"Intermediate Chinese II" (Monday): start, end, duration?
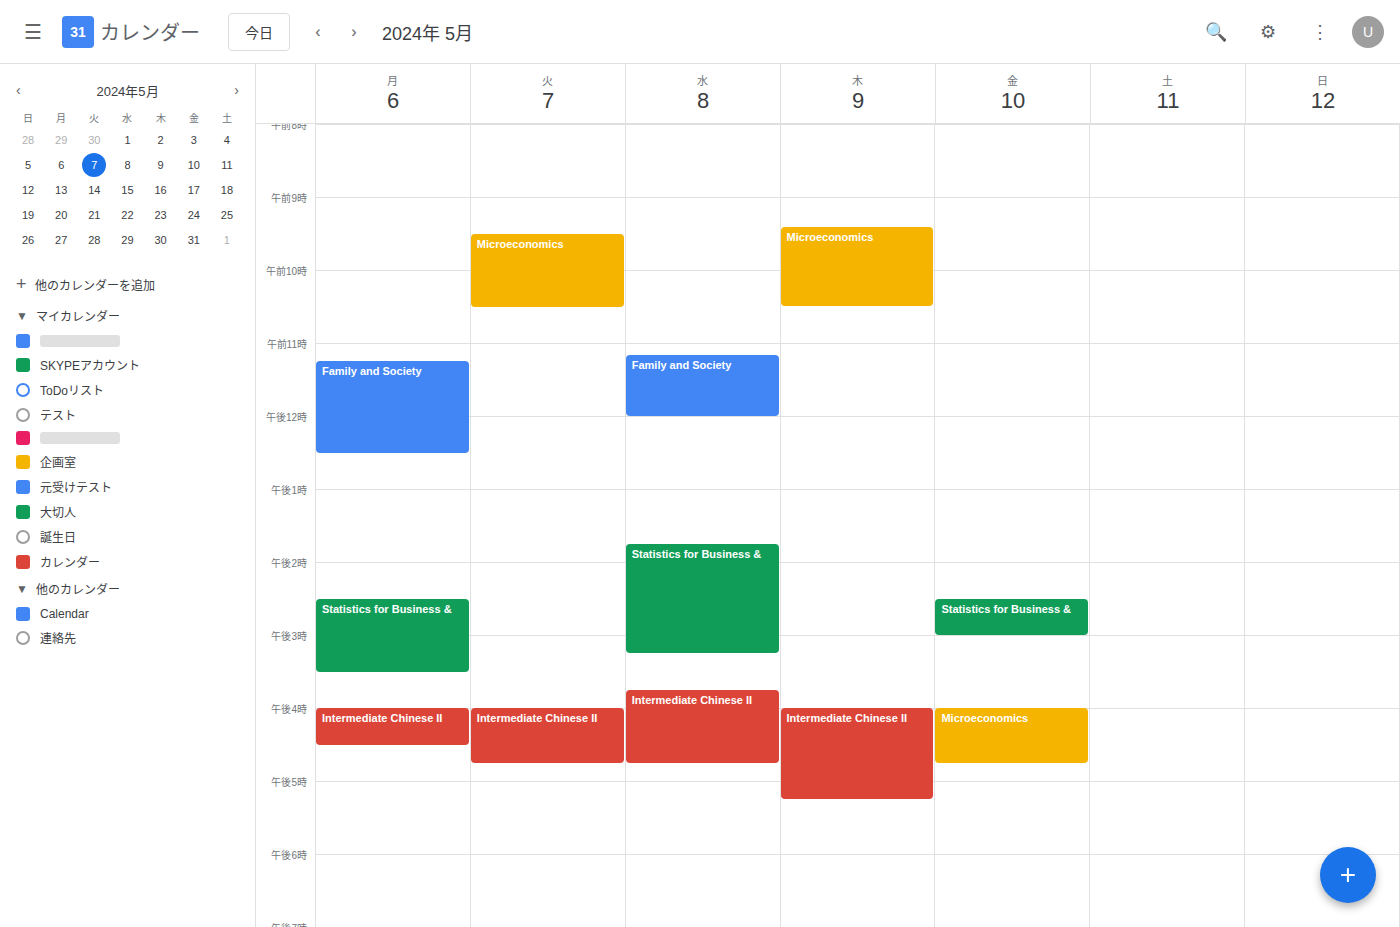
4:00 PM to 4:30 PM, 30 minutes